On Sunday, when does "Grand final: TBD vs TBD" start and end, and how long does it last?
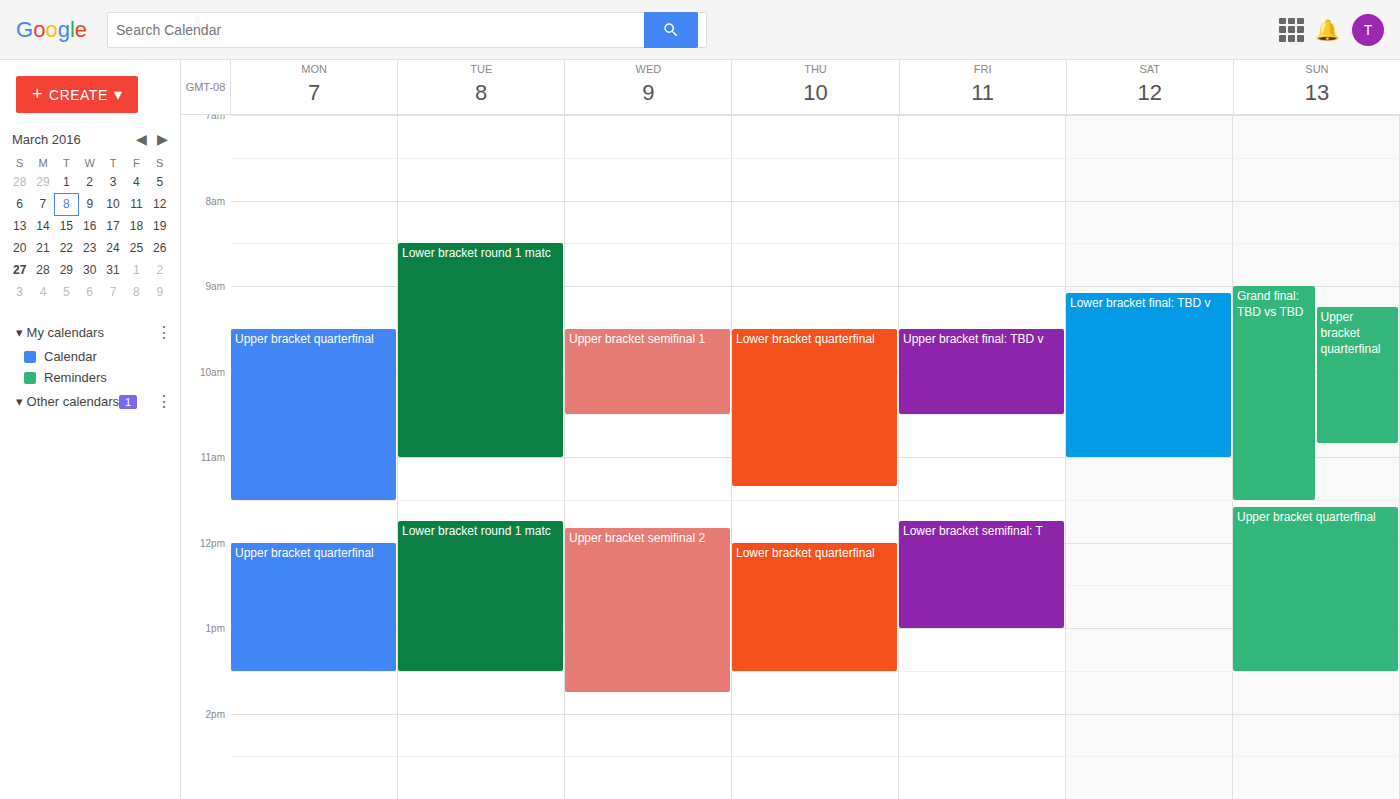
9:00 AM to 11:30 AM, 2 hours 30 minutes